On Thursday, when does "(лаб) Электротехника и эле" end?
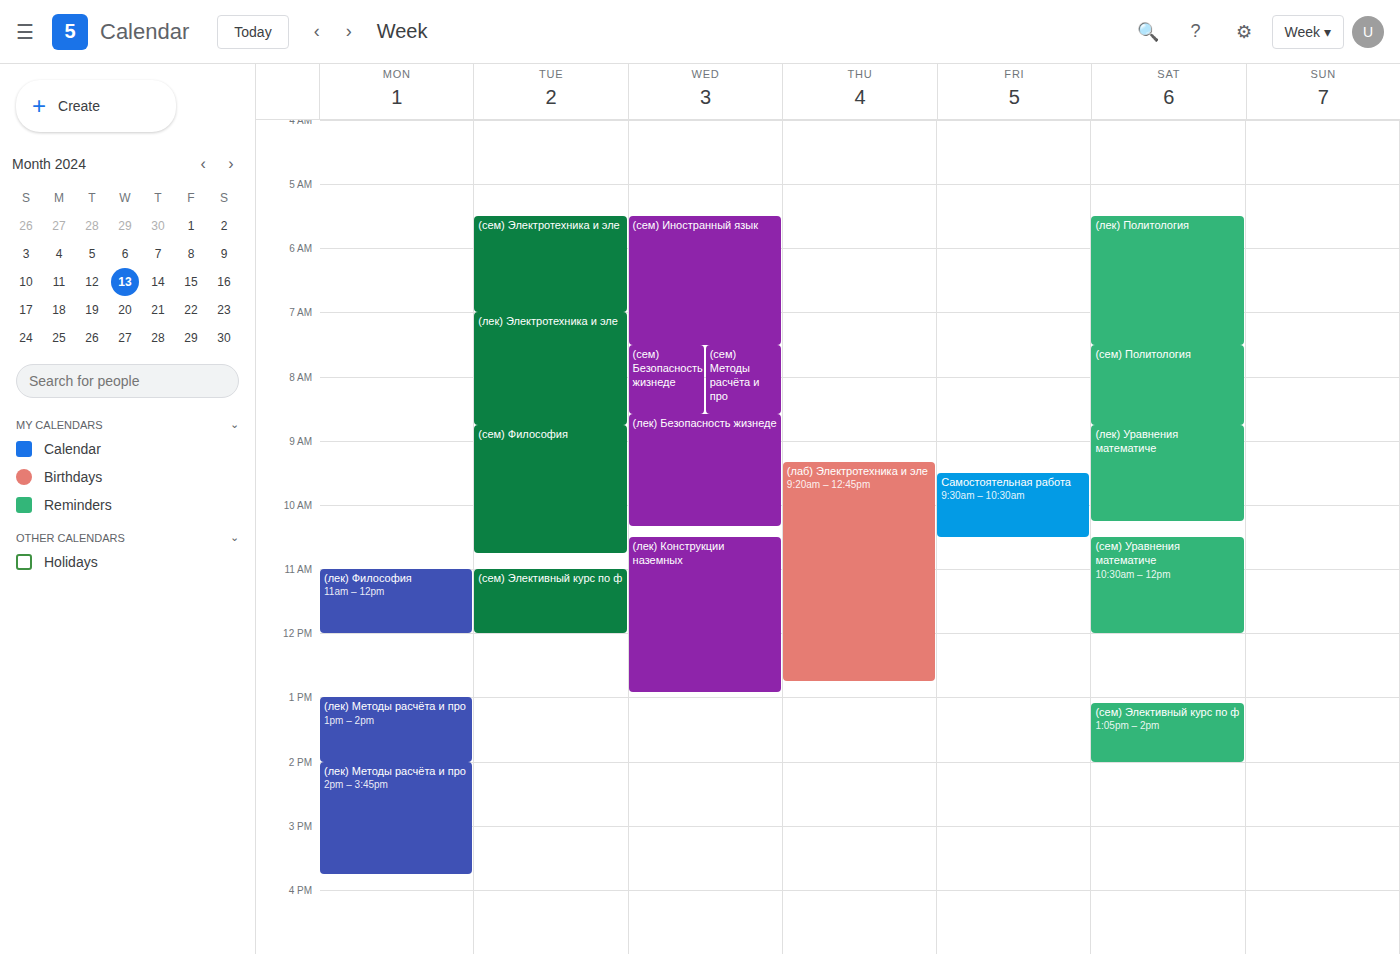
12:45 PM